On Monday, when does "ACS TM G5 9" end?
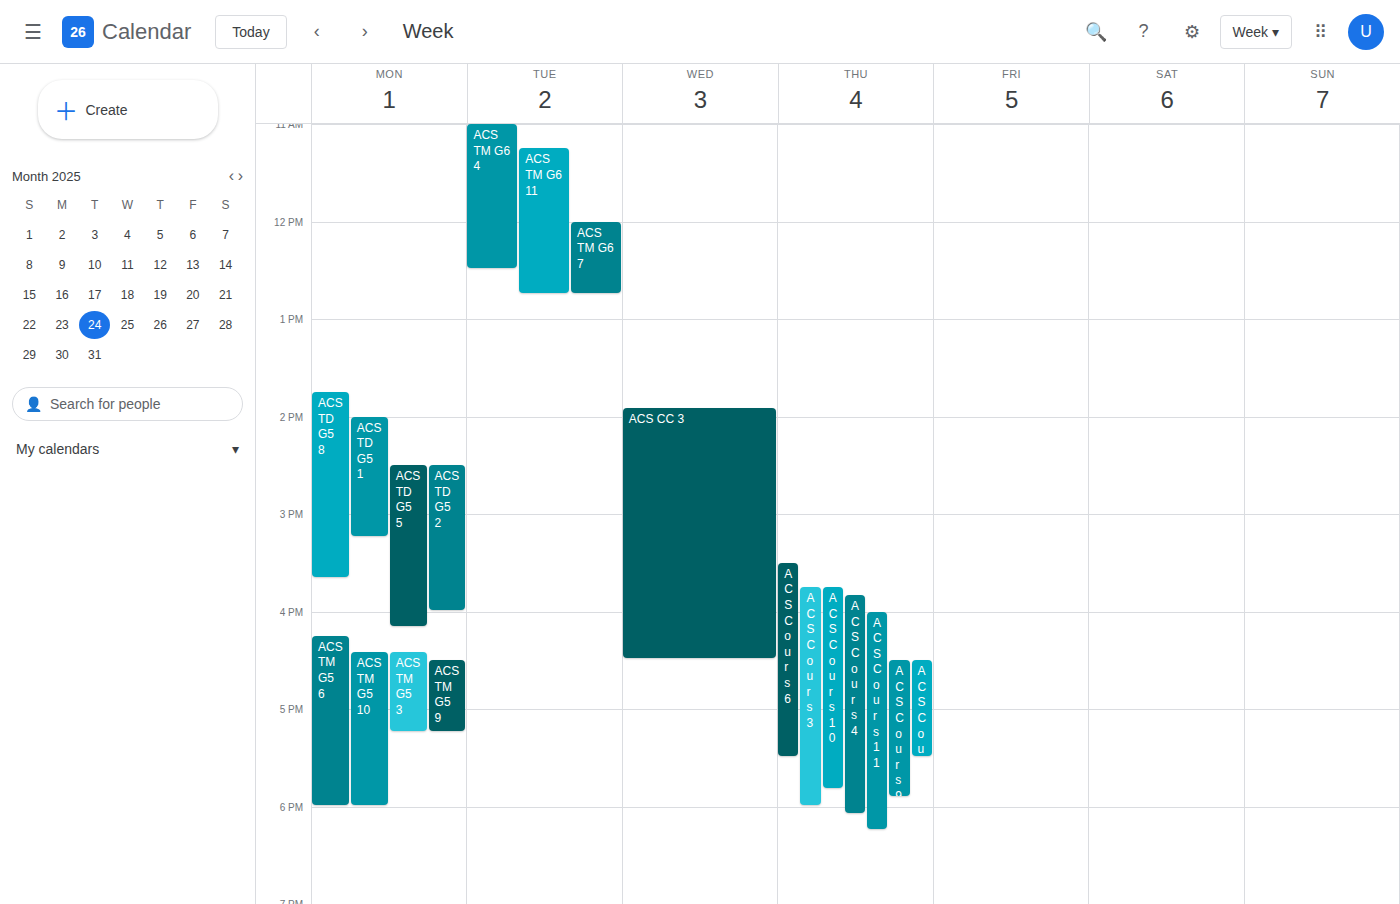
5:15 PM